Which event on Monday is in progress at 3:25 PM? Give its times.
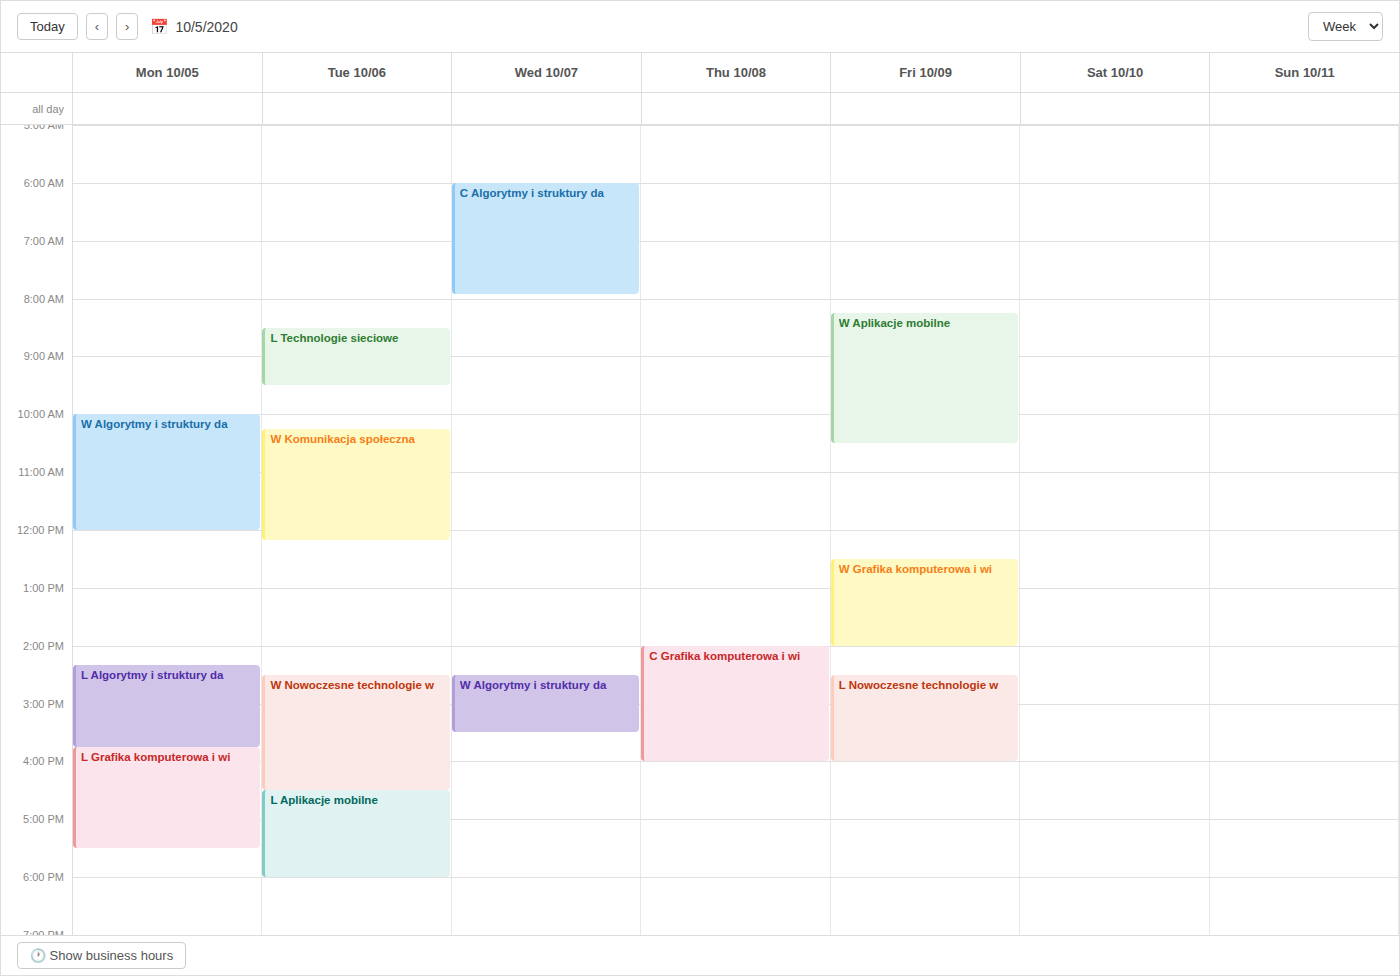
"L Algorytmy i struktury da", 2:20 PM to 3:45 PM